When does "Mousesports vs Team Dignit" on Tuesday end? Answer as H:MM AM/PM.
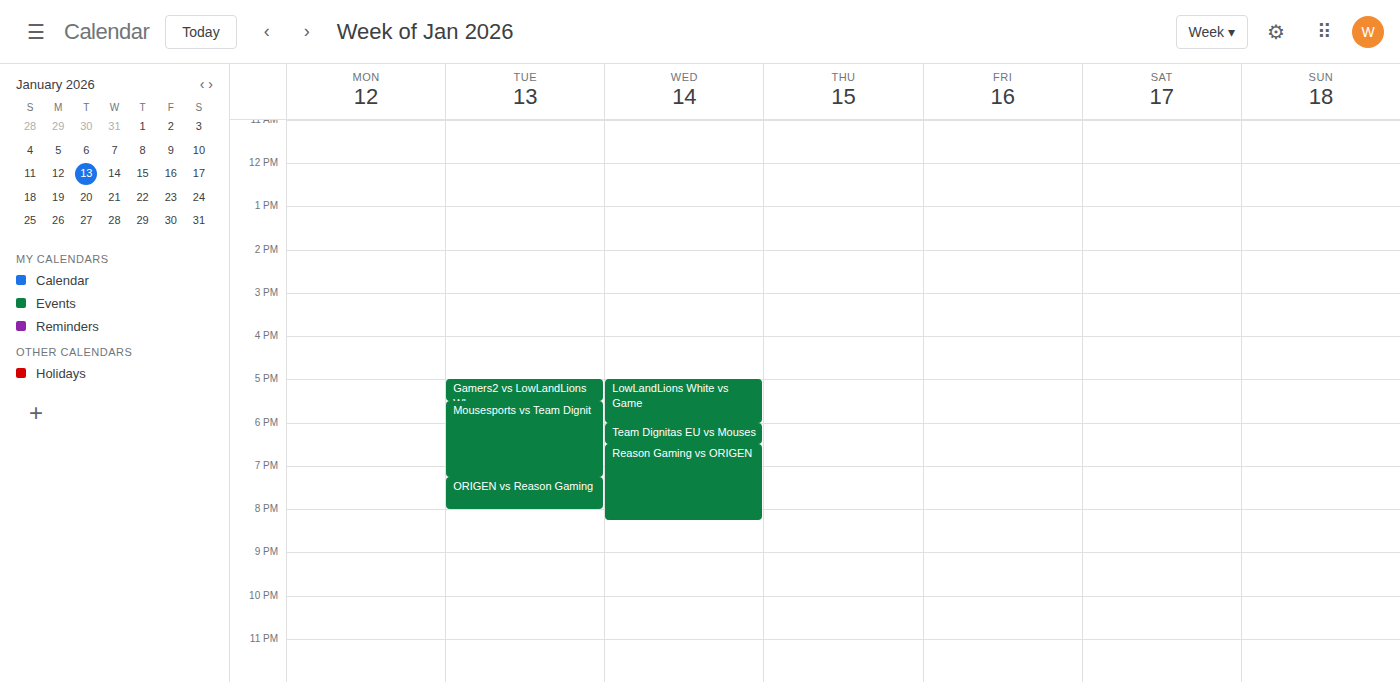
7:15 PM